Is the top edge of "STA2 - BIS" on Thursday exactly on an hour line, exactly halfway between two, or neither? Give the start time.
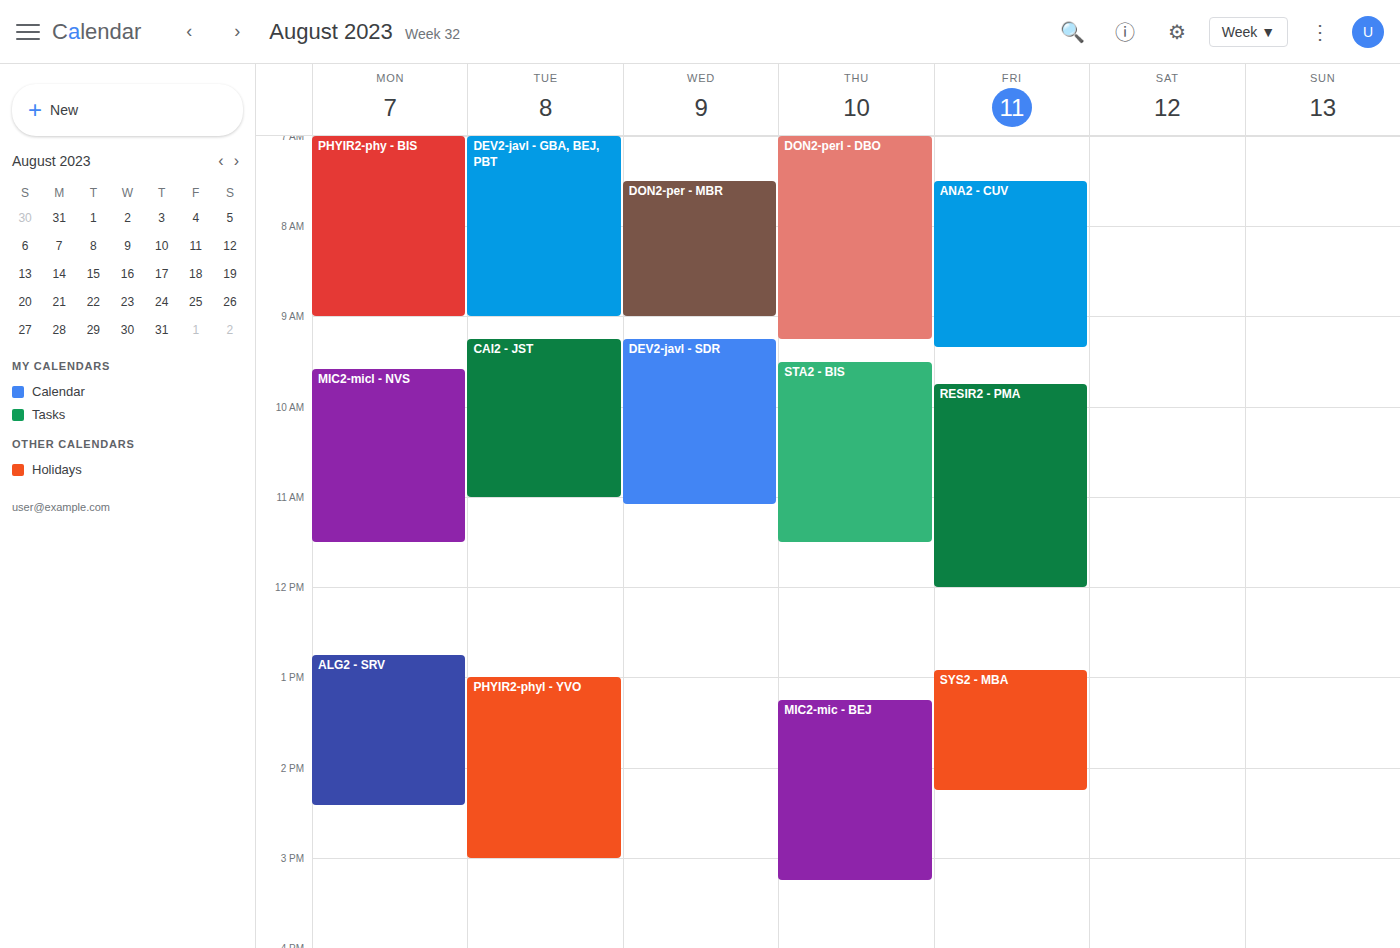
09:30 -- halfway between the 09:00 and 10:00 lines.